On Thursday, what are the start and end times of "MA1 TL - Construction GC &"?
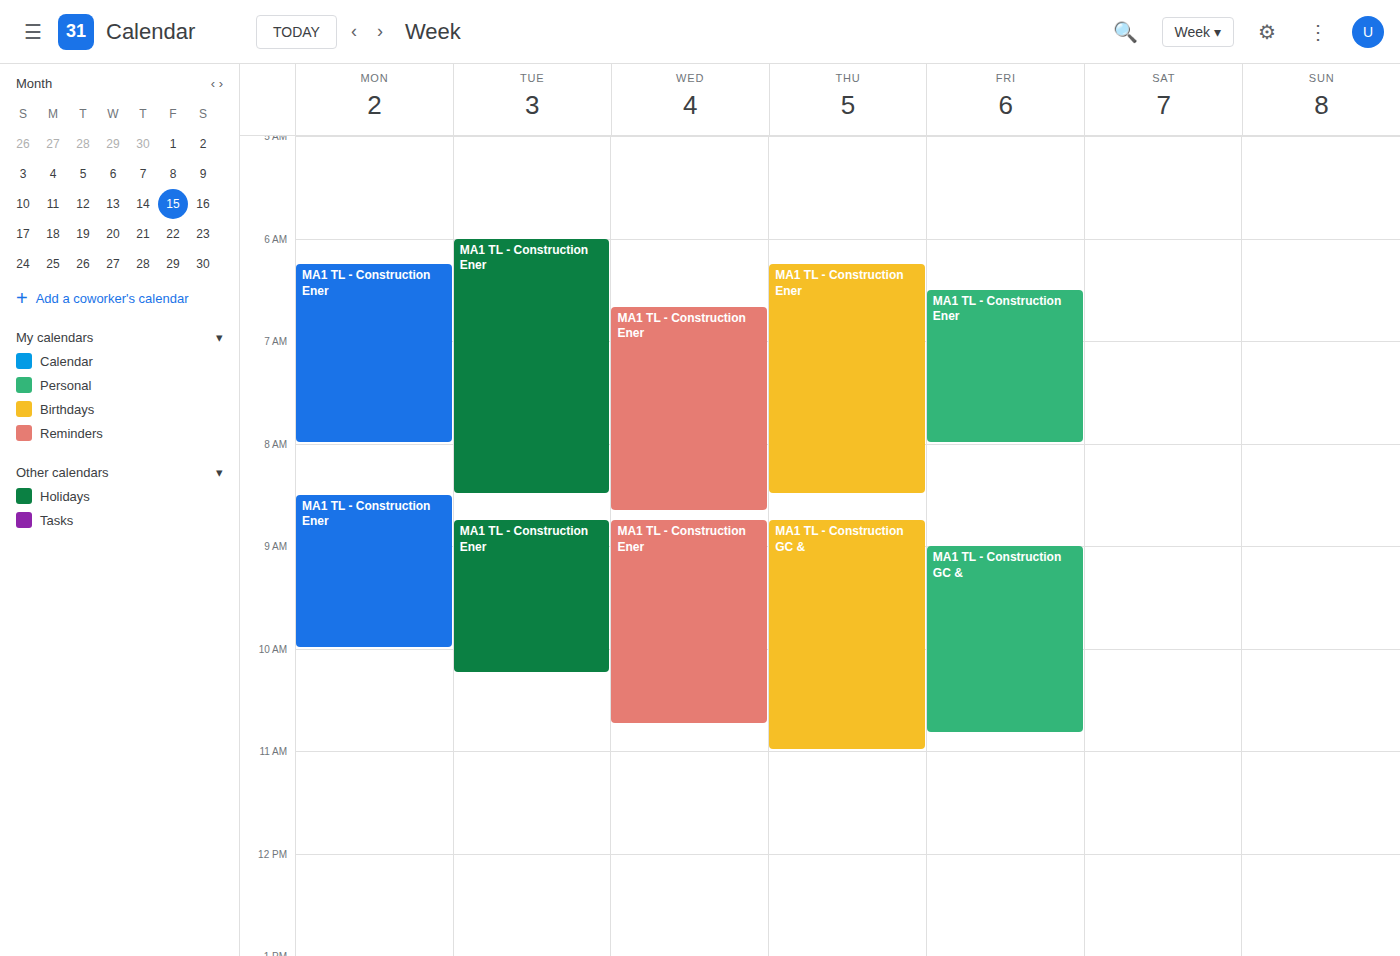
8:45 AM to 11:00 AM